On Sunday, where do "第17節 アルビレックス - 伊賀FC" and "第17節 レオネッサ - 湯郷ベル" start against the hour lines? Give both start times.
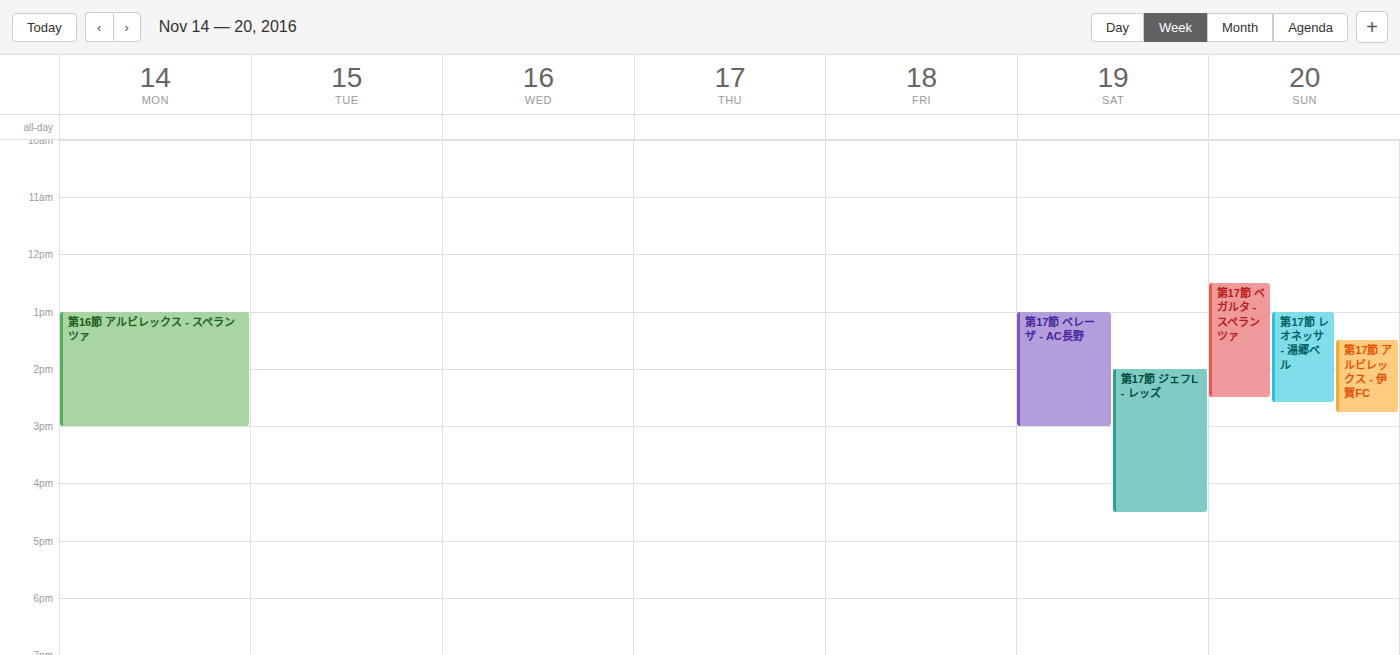
"第17節 アルビレックス - 伊賀FC": 1:30 PM, halfway between the 1 PM and 2 PM lines. "第17節 レオネッサ - 湯郷ベル": 1:00 PM, exactly on the 1 PM line.